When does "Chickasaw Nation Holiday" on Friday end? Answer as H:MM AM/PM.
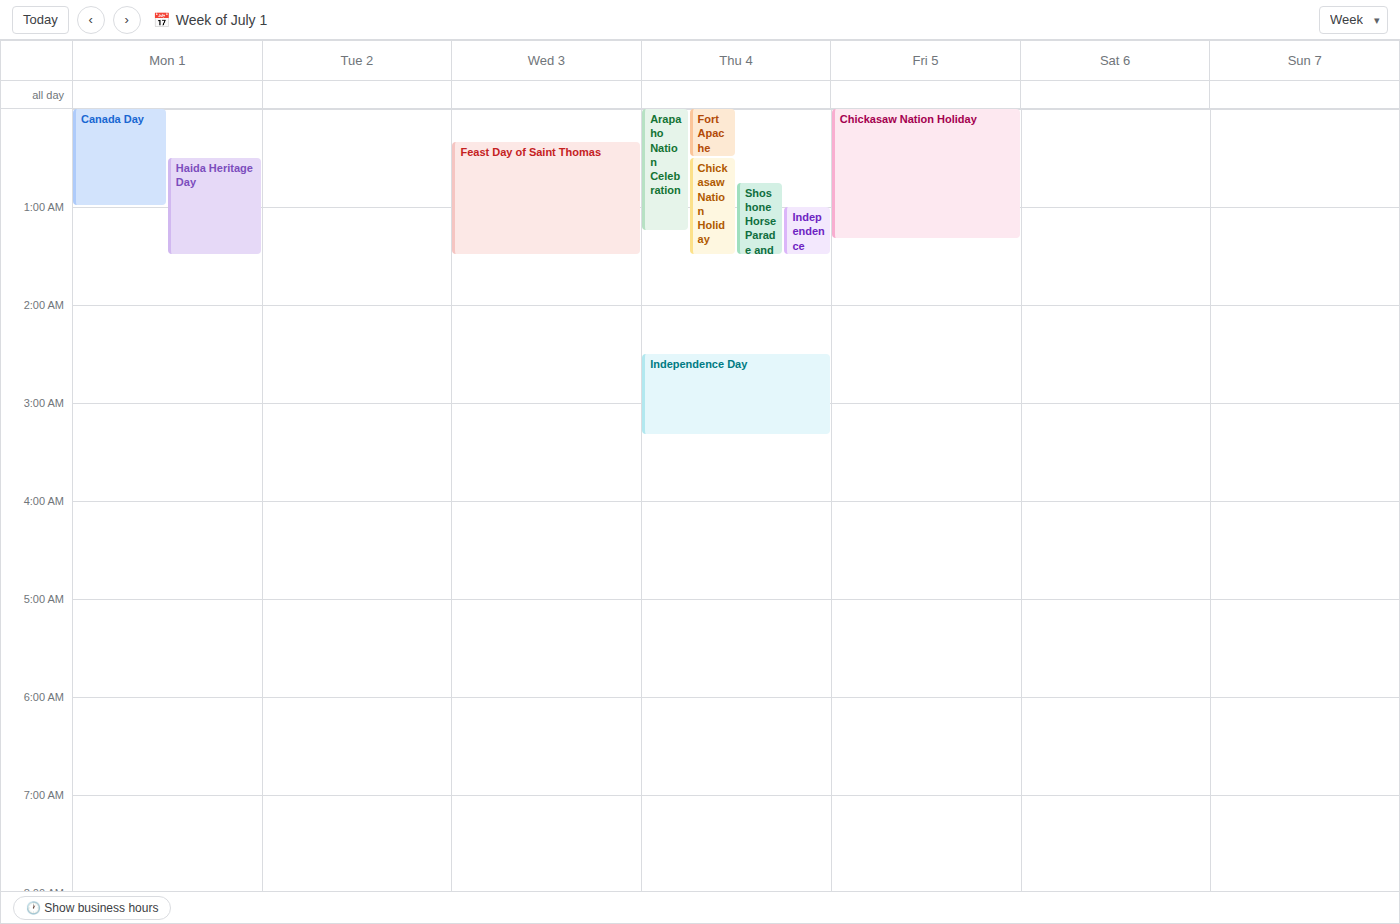
1:20 AM